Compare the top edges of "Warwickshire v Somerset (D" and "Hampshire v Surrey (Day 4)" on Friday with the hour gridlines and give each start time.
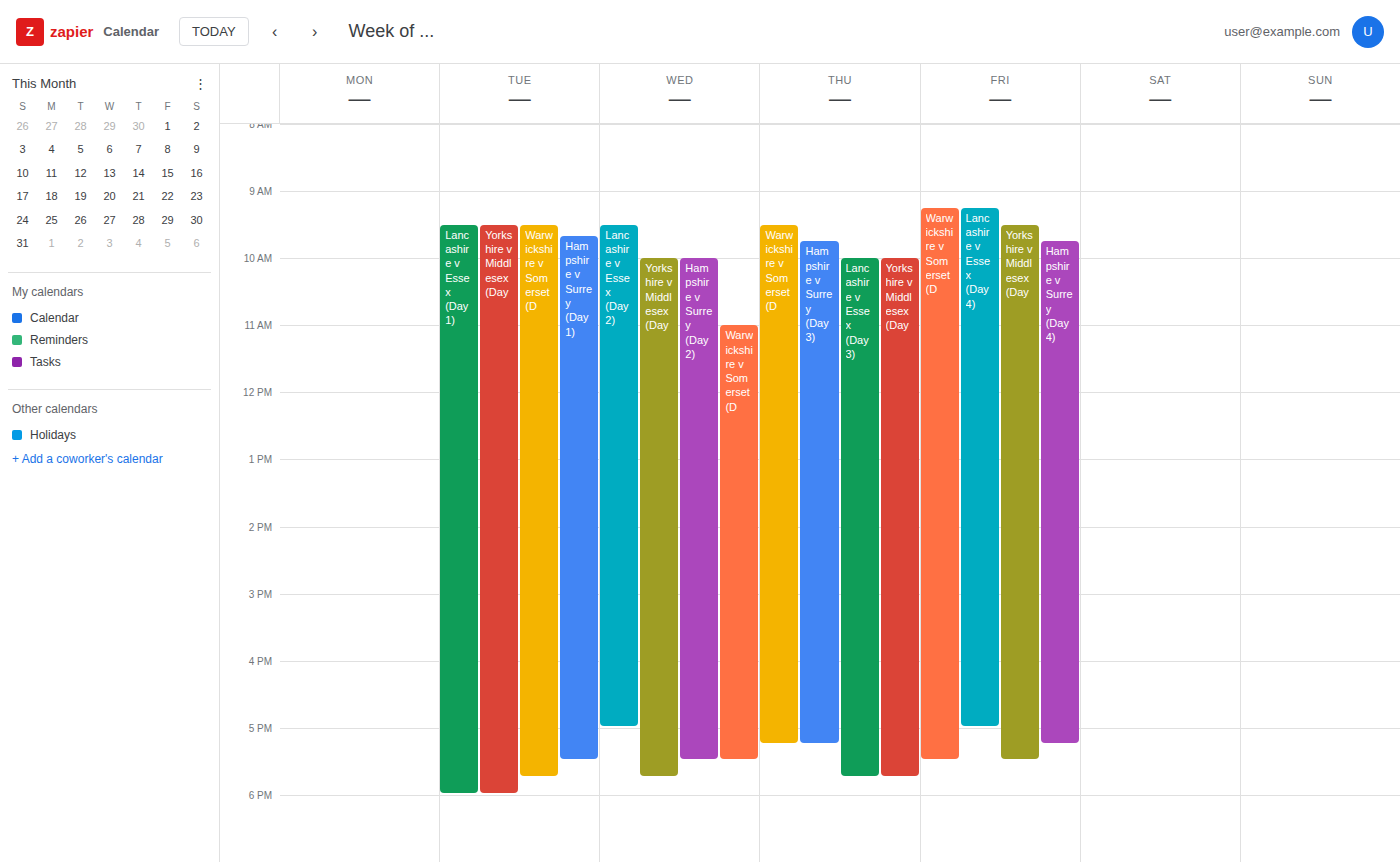
"Warwickshire v Somerset (D": 09:15, neither: a quarter of the way from the 09:00 line to the 10:00 line. "Hampshire v Surrey (Day 4)": 09:45, neither: three quarters of the way from the 09:00 line to the 10:00 line.